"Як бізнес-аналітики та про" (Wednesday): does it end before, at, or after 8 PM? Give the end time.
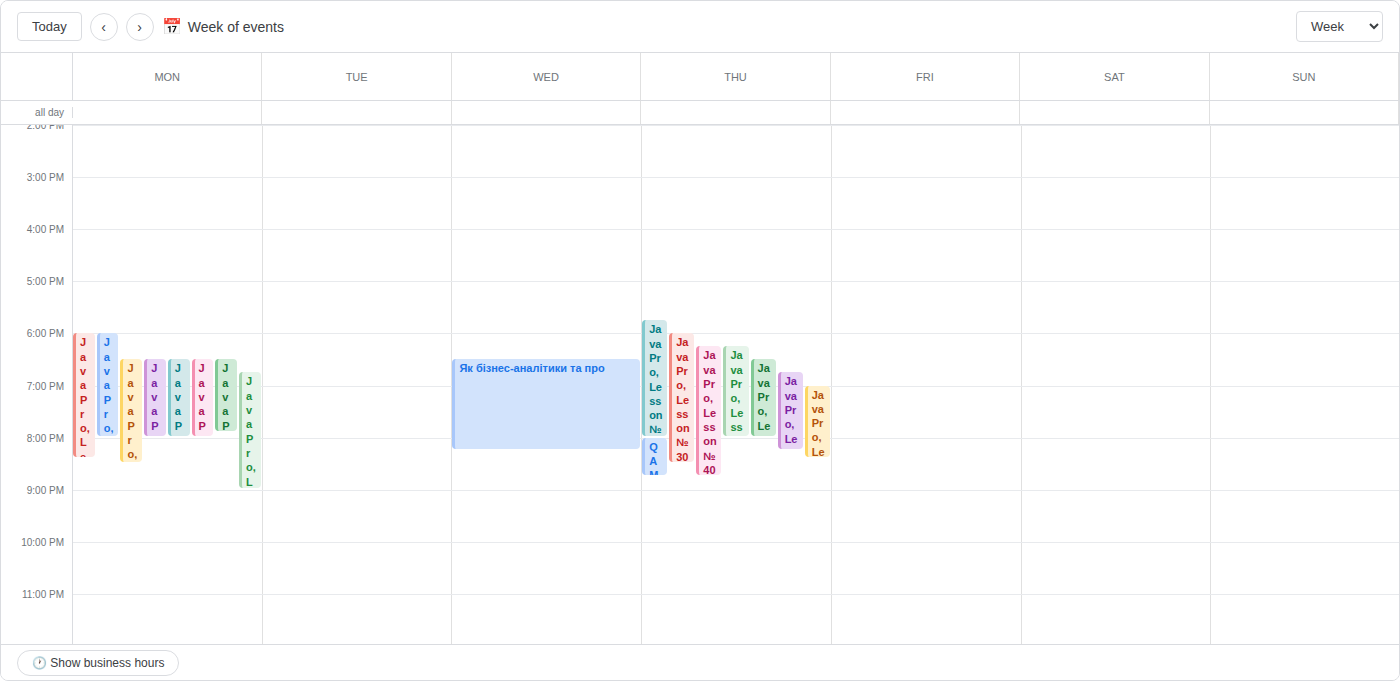
8:15 PM -- after 8 PM, 15 minutes below the 8 PM line.